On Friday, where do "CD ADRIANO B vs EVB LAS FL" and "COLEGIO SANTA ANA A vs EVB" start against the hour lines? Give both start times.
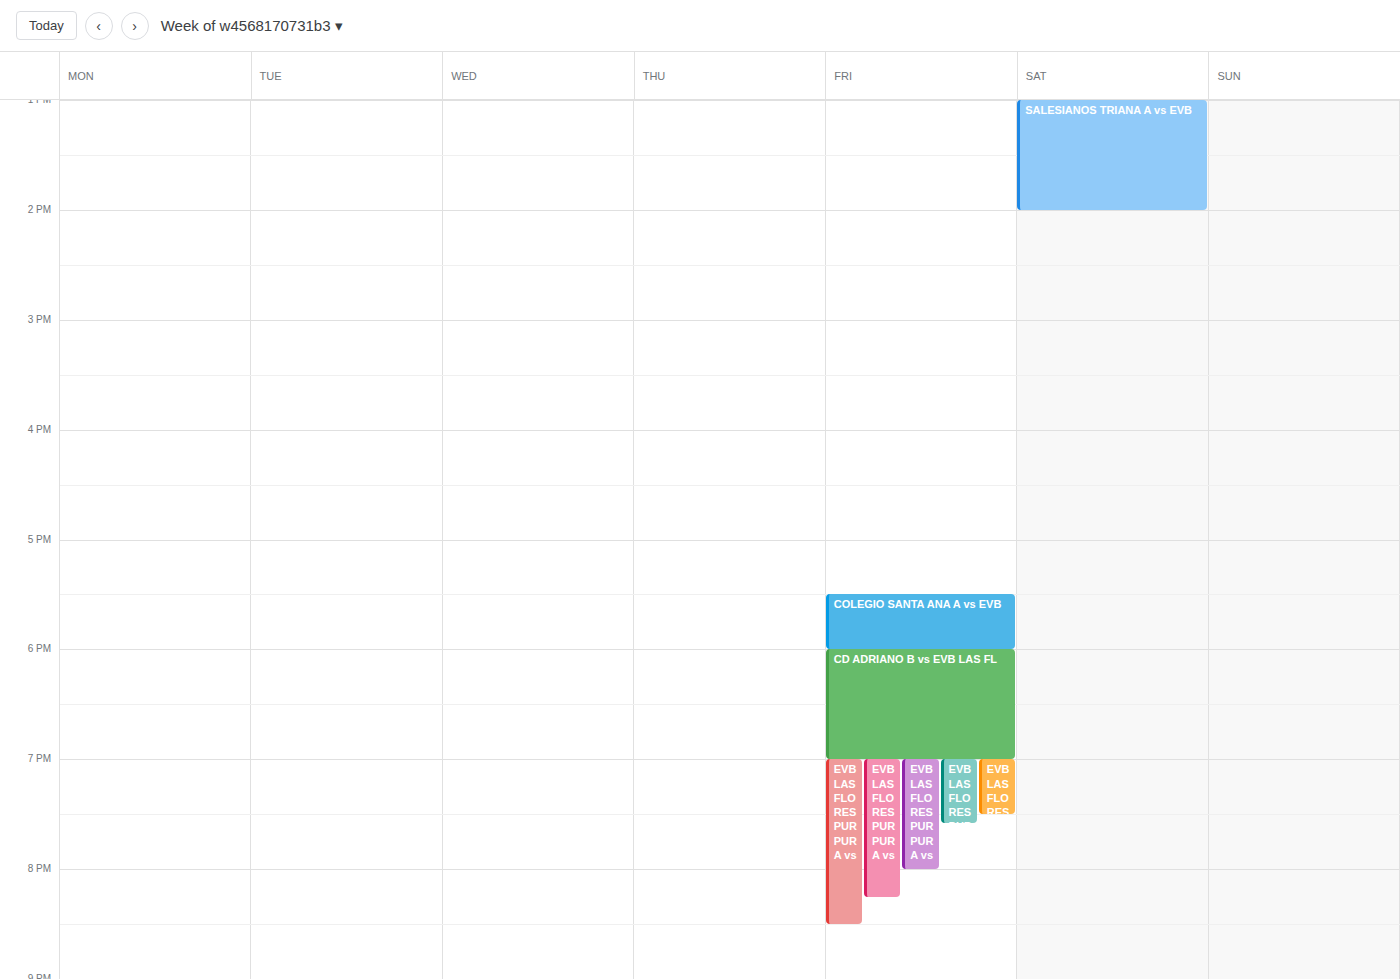
"CD ADRIANO B vs EVB LAS FL": 18:00, exactly on the 18:00 line. "COLEGIO SANTA ANA A vs EVB": 17:30, halfway between the 17:00 and 18:00 lines.